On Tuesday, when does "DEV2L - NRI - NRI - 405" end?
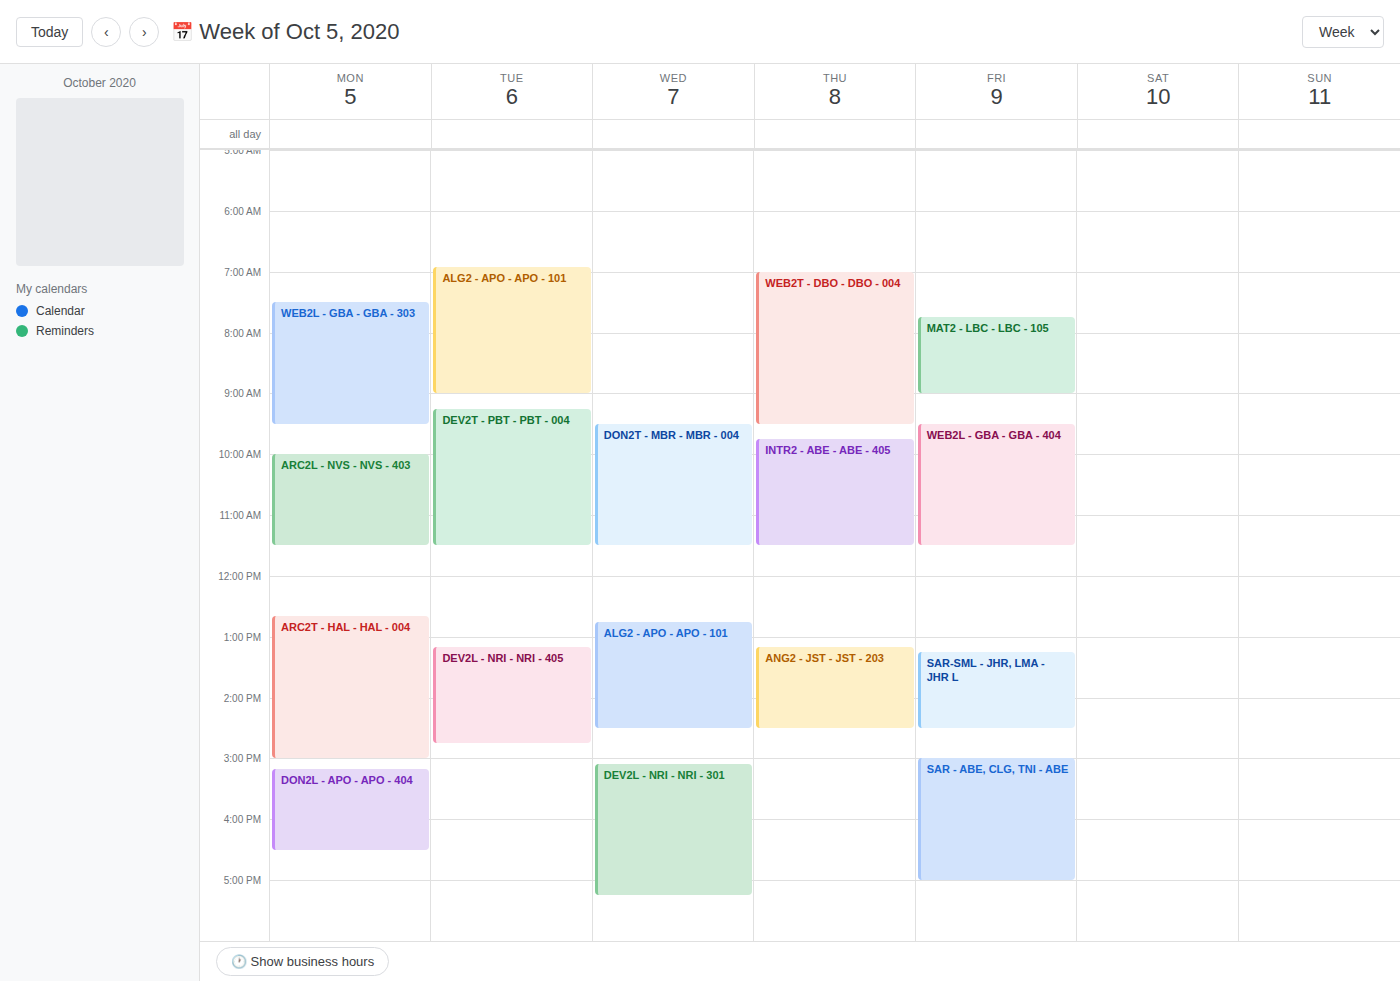
14:45